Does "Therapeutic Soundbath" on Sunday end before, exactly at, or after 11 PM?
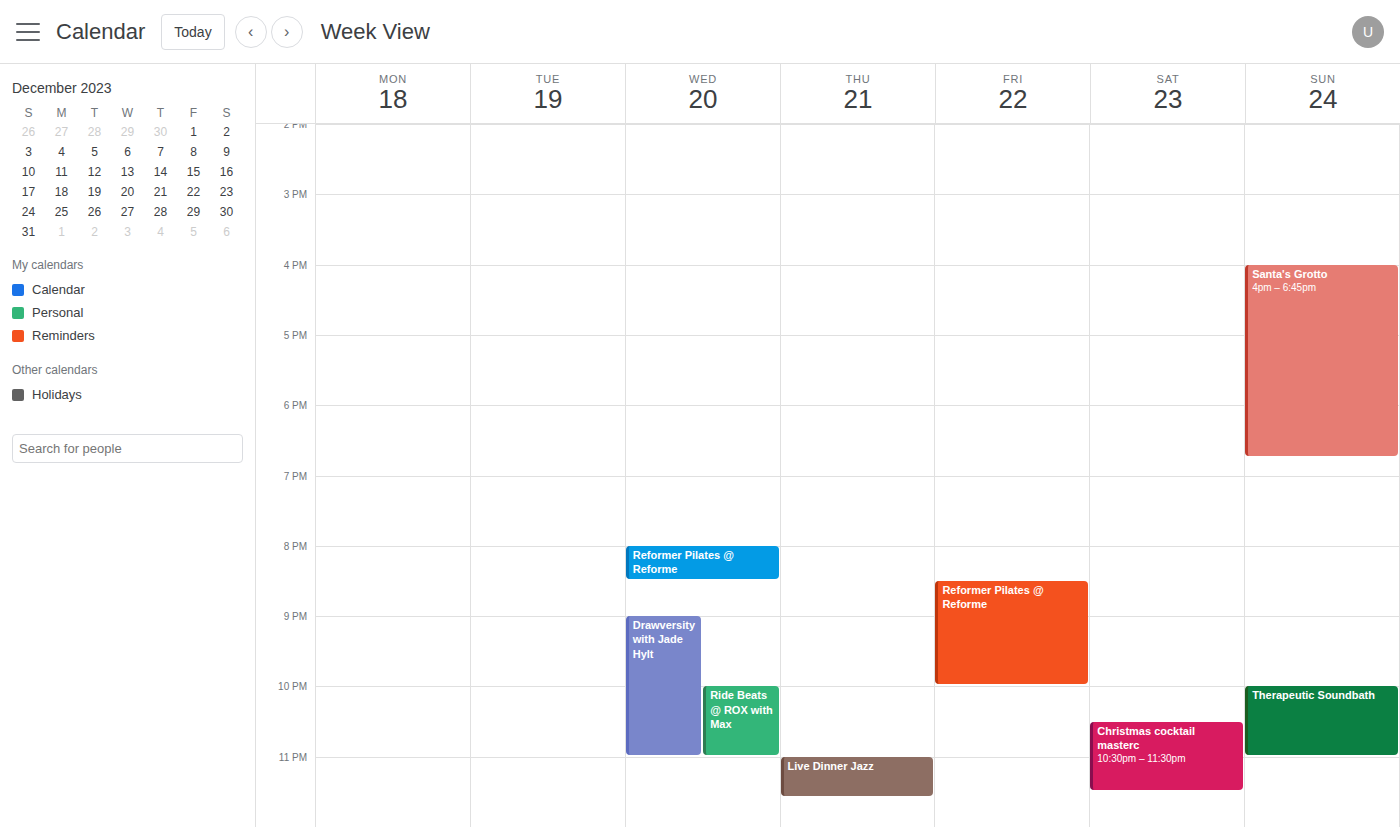
11:00 PM -- exactly at 11 PM, on the 11 PM line.